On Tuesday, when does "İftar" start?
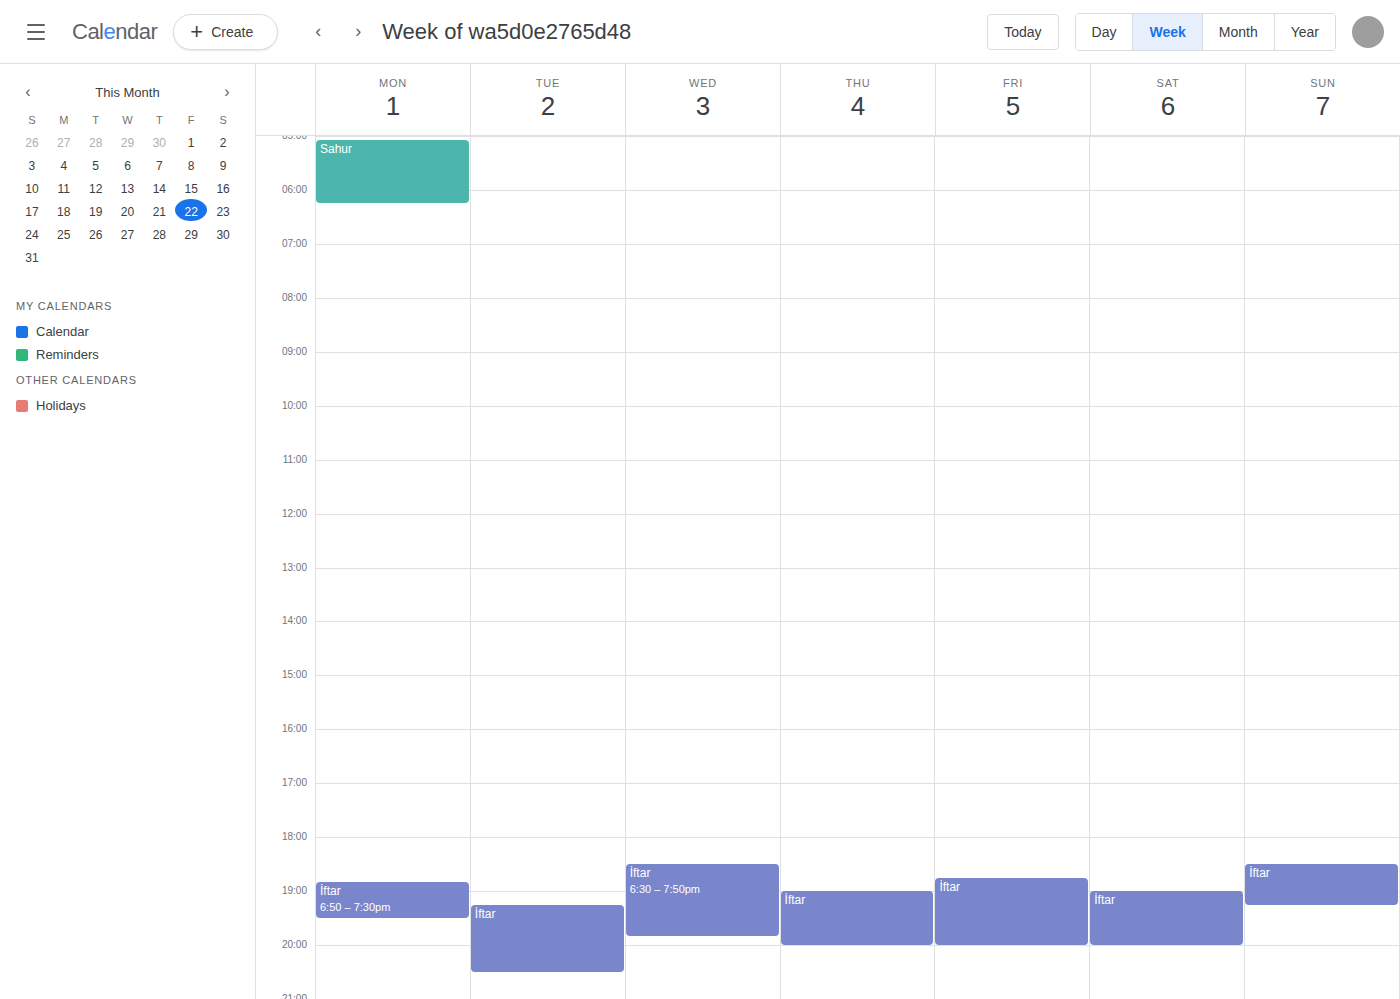
7:15 PM